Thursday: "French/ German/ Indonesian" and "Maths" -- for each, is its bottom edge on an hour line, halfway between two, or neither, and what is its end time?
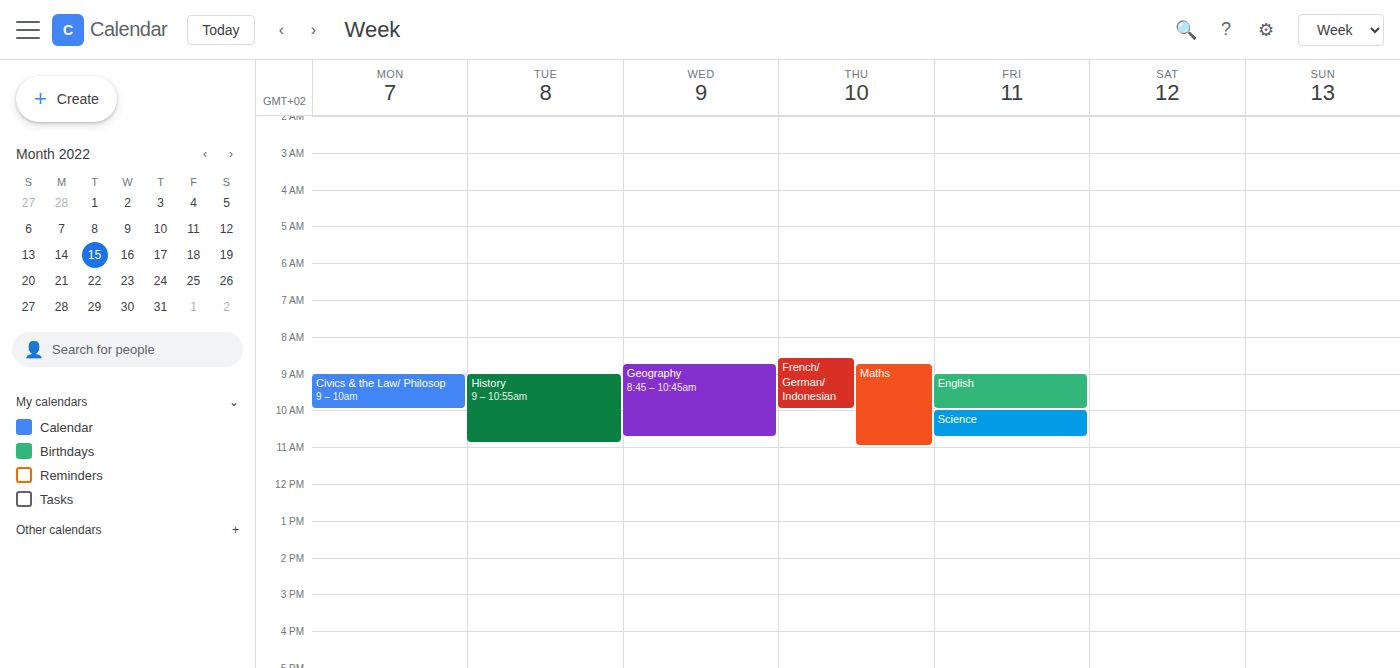
"French/ German/ Indonesian": 10:00 AM, exactly on the 10 AM line. "Maths": 11:00 AM, exactly on the 11 AM line.